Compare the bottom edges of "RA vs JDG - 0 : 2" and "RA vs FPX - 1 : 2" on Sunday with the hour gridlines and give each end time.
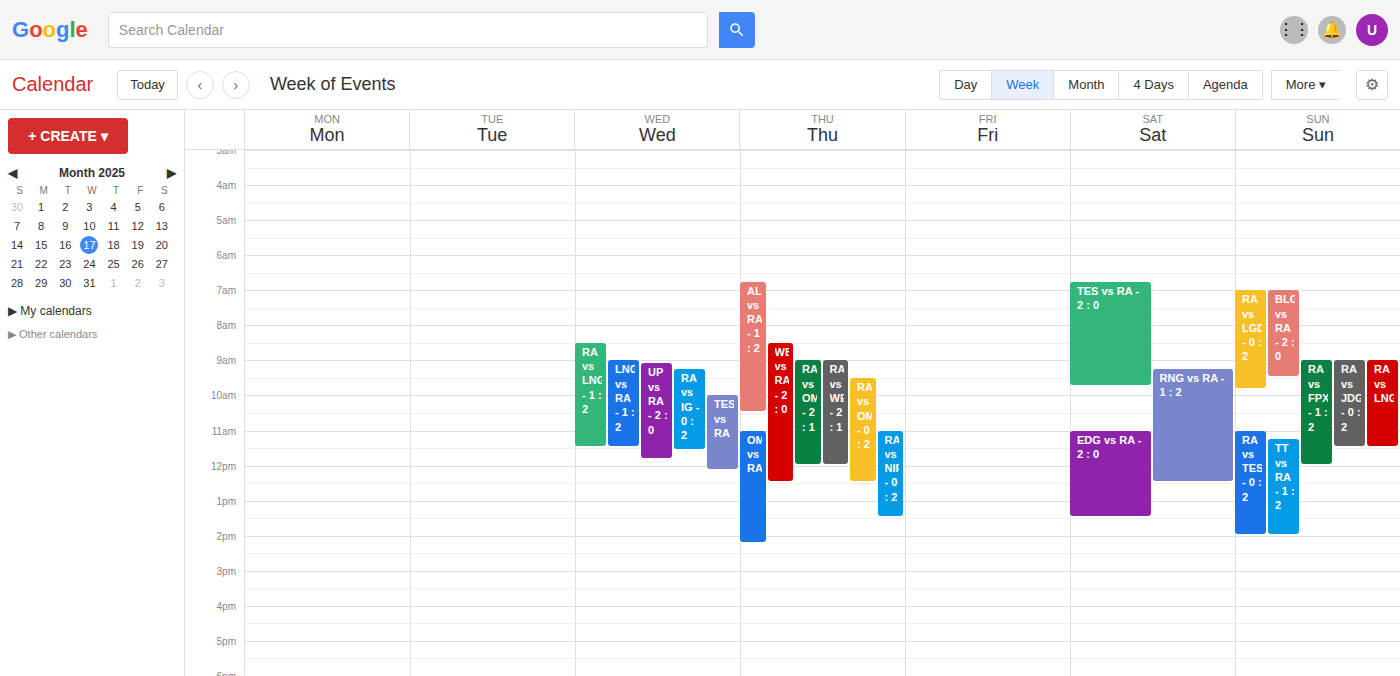
"RA vs JDG - 0 : 2": 11:30 AM, halfway between the 11 AM and 12 PM lines. "RA vs FPX - 1 : 2": 12:00 PM, exactly on the 12 PM line.